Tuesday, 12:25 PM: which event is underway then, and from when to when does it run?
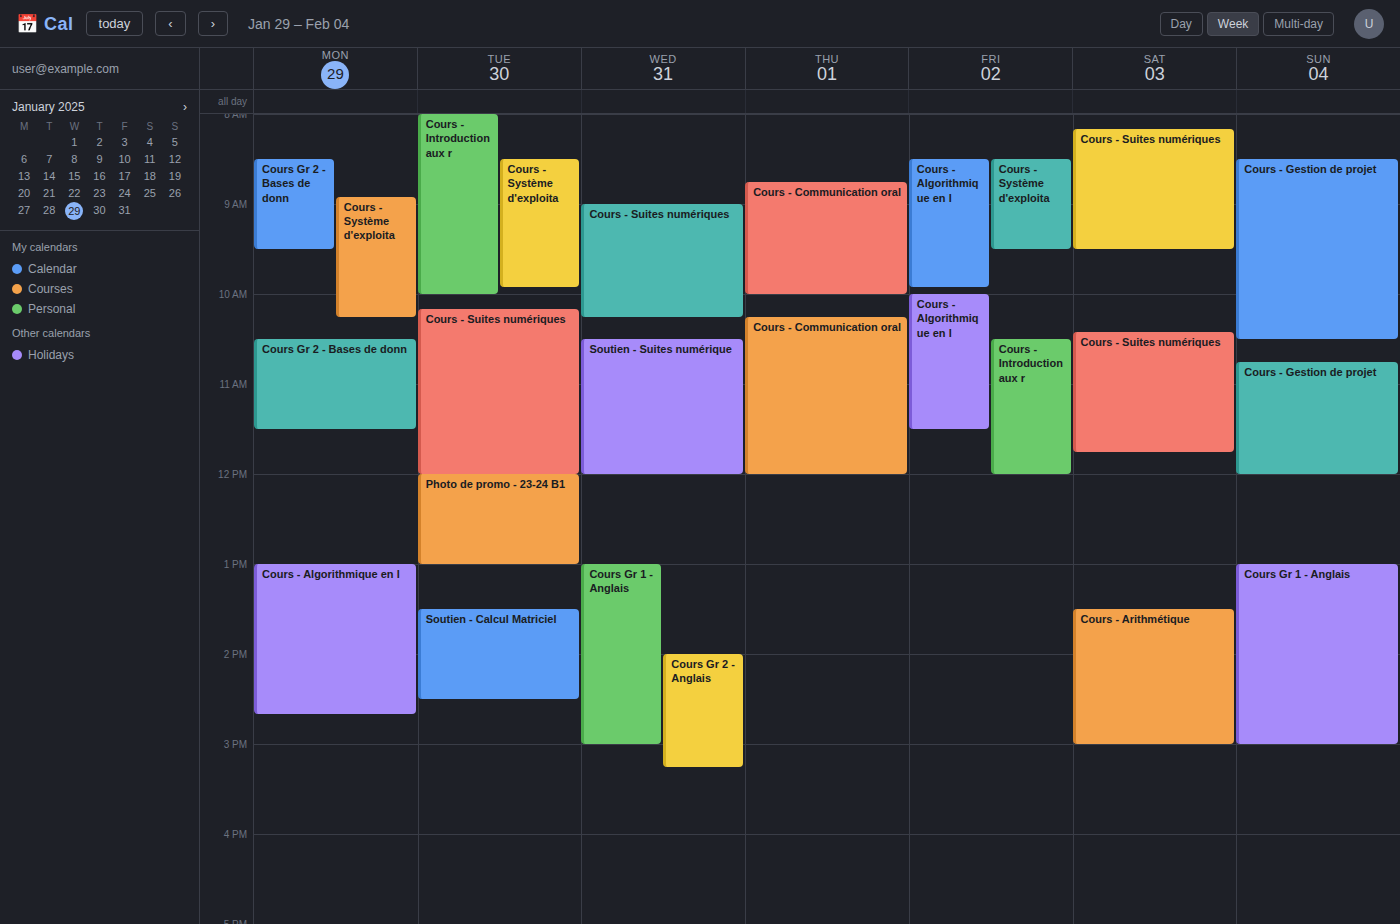
"Photo de promo - 23-24 B1", 12:00 PM to 1:00 PM